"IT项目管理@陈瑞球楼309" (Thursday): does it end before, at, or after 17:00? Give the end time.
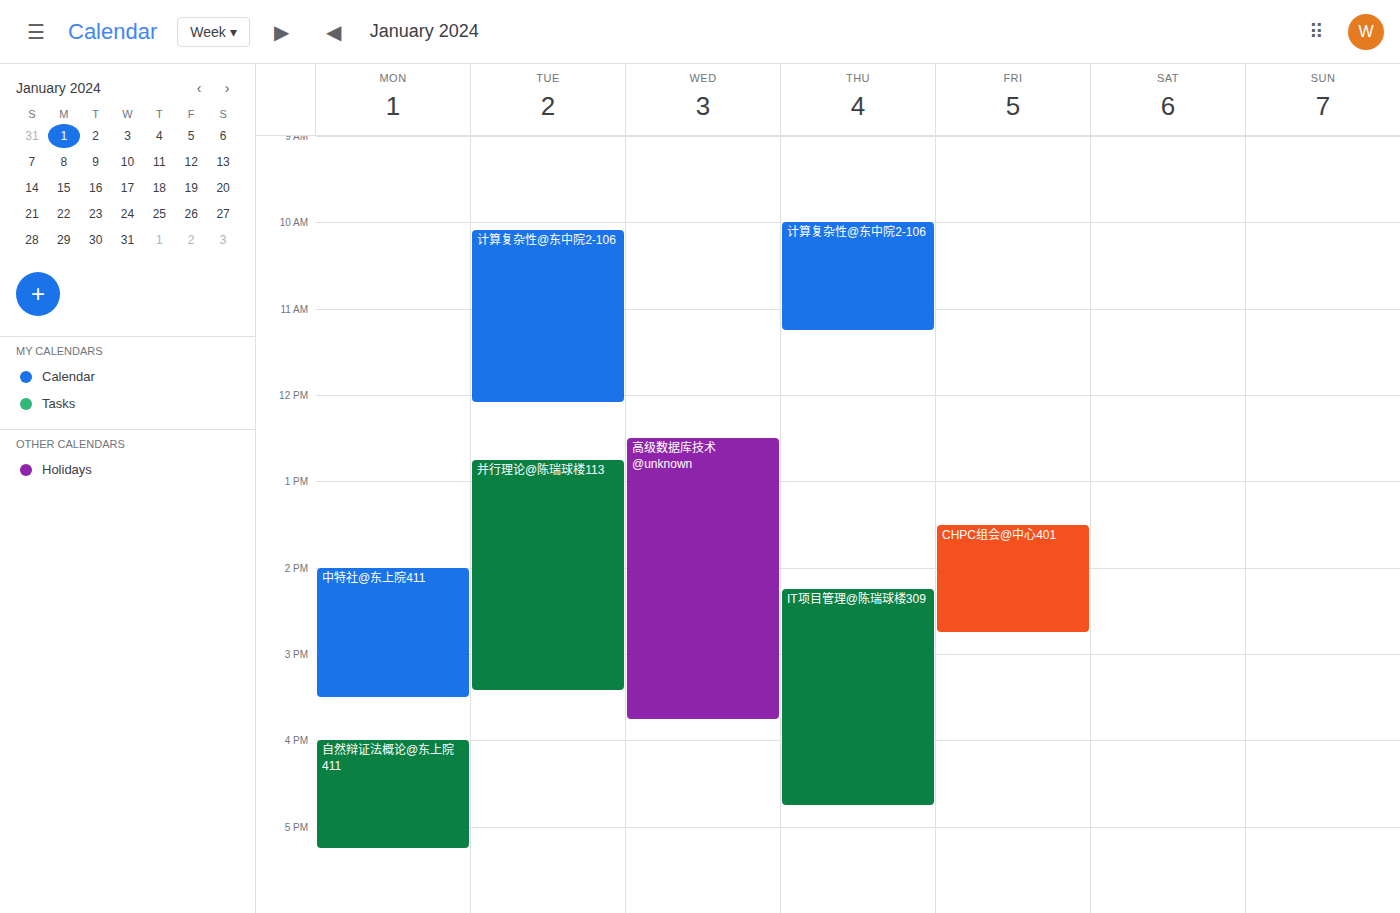
16:45 -- before 17:00, 15 minutes above the 17:00 line.